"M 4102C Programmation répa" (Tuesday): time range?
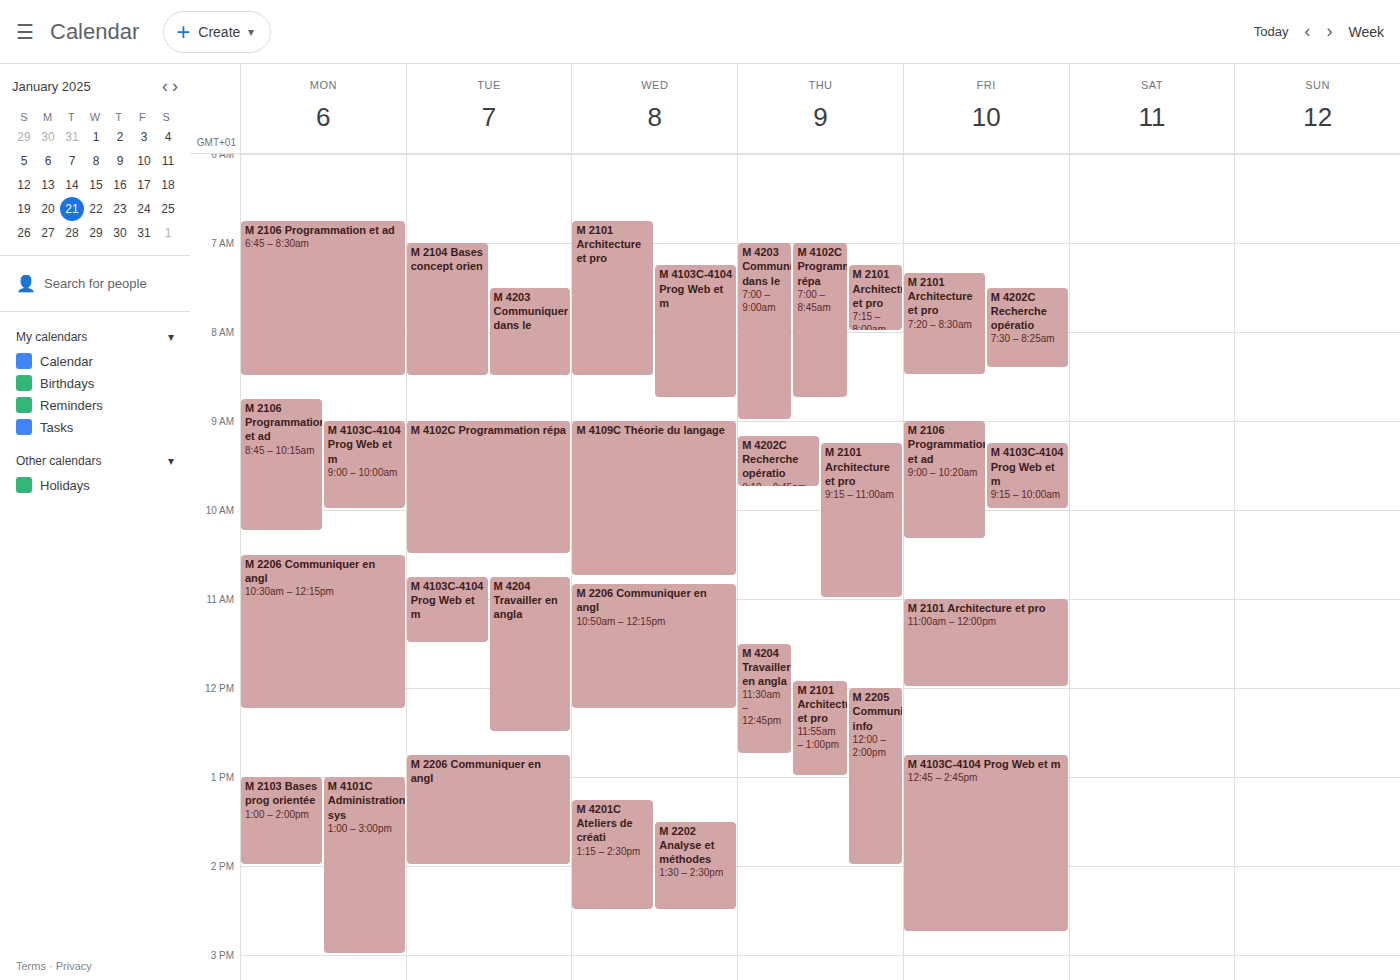
9:00 AM to 10:30 AM